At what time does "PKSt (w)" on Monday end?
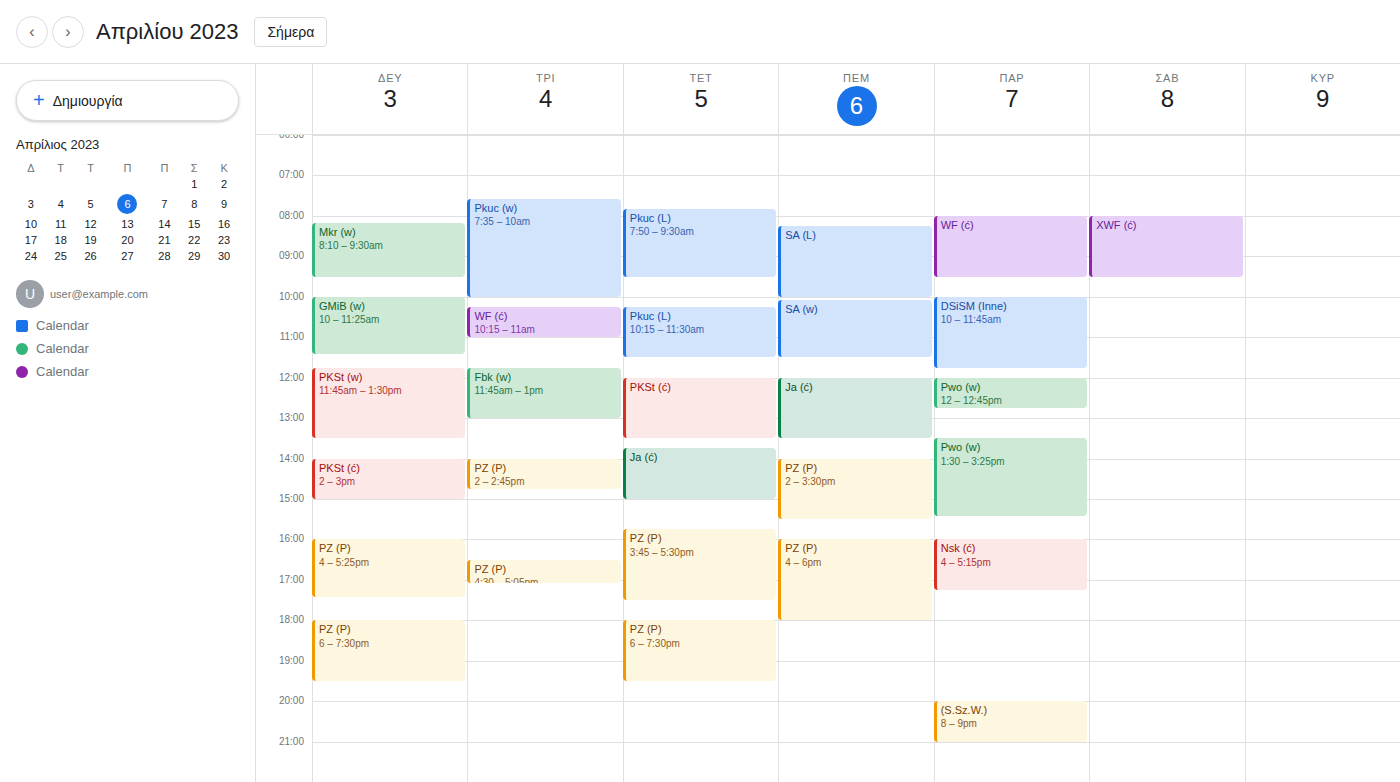
13:30